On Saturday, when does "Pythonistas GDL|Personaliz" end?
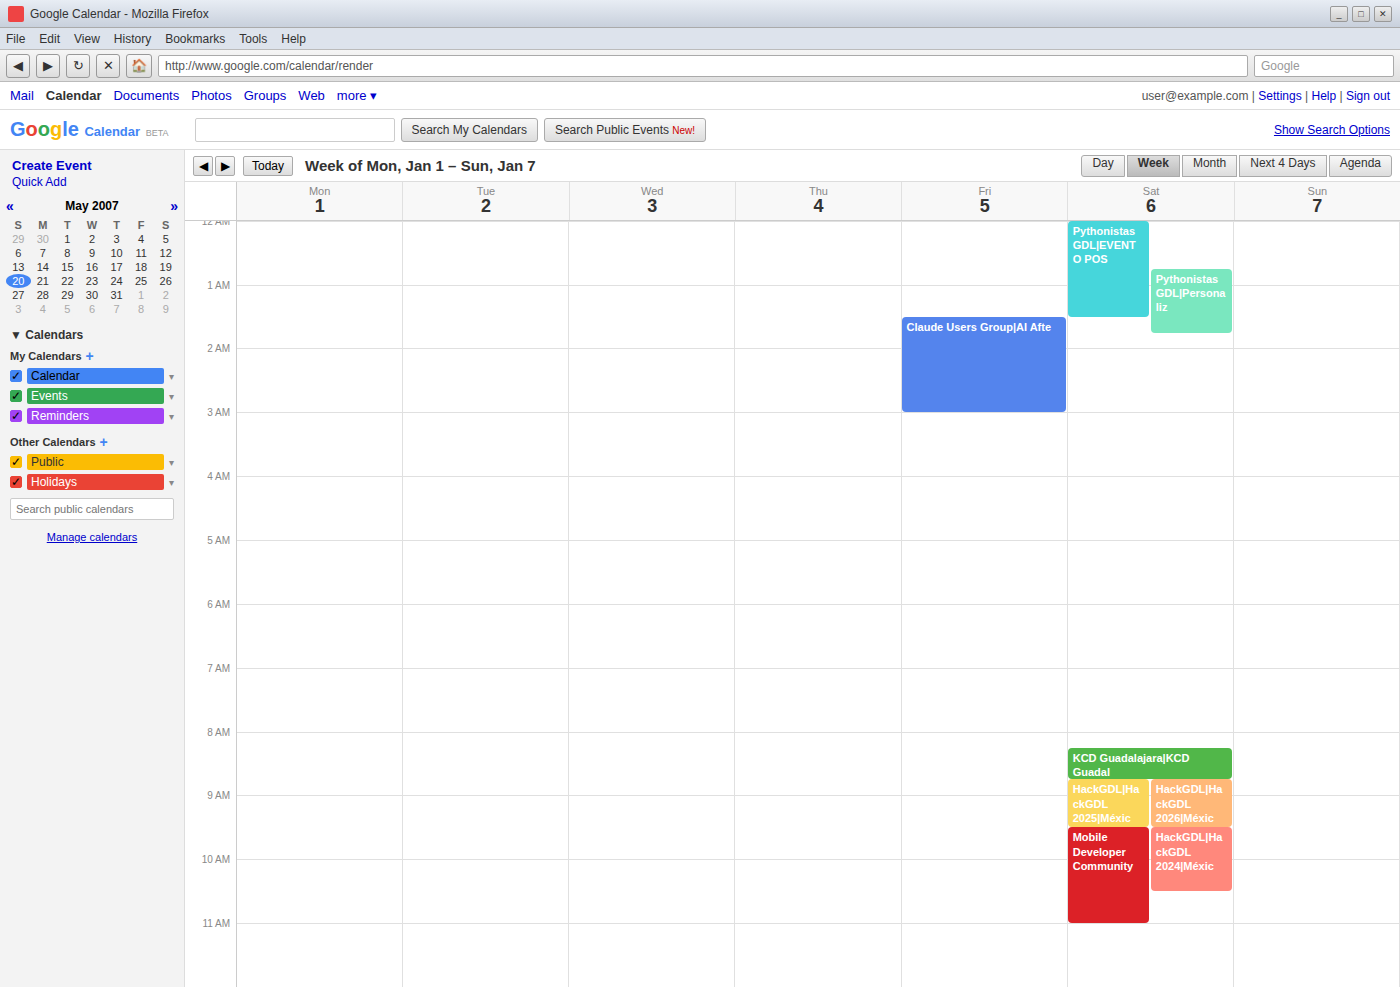
1:45 AM